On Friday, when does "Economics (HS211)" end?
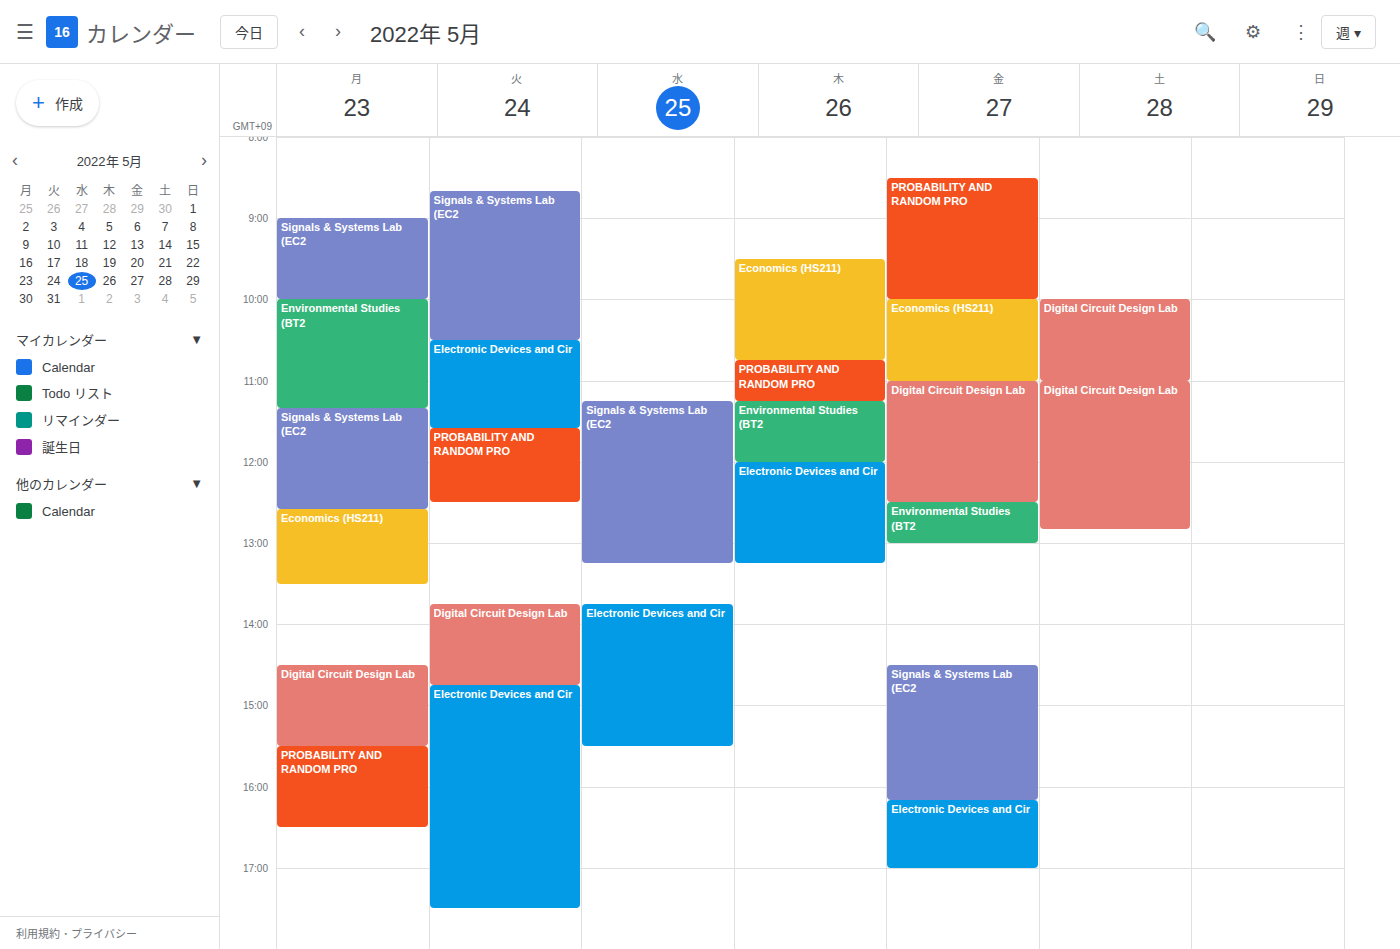
11:00 AM